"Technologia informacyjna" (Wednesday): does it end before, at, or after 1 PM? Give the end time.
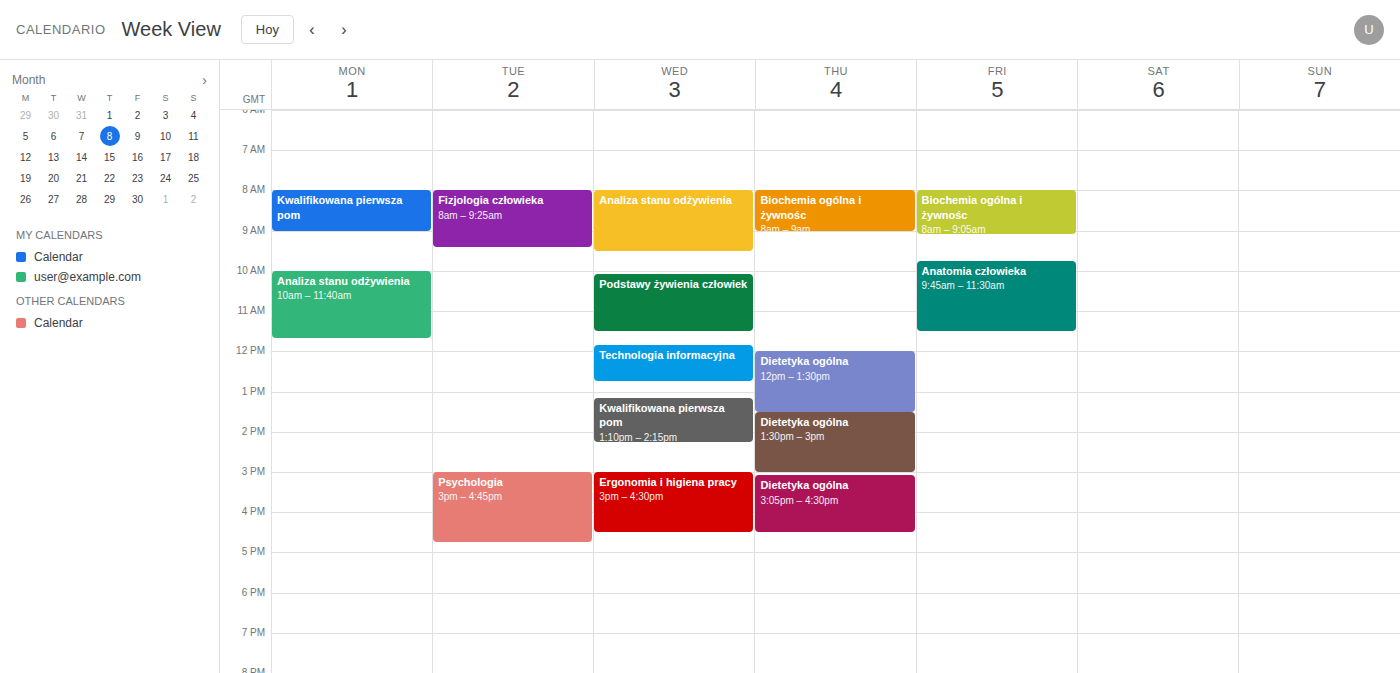
12:45 PM -- before 1 PM, 15 minutes above the 1 PM line.